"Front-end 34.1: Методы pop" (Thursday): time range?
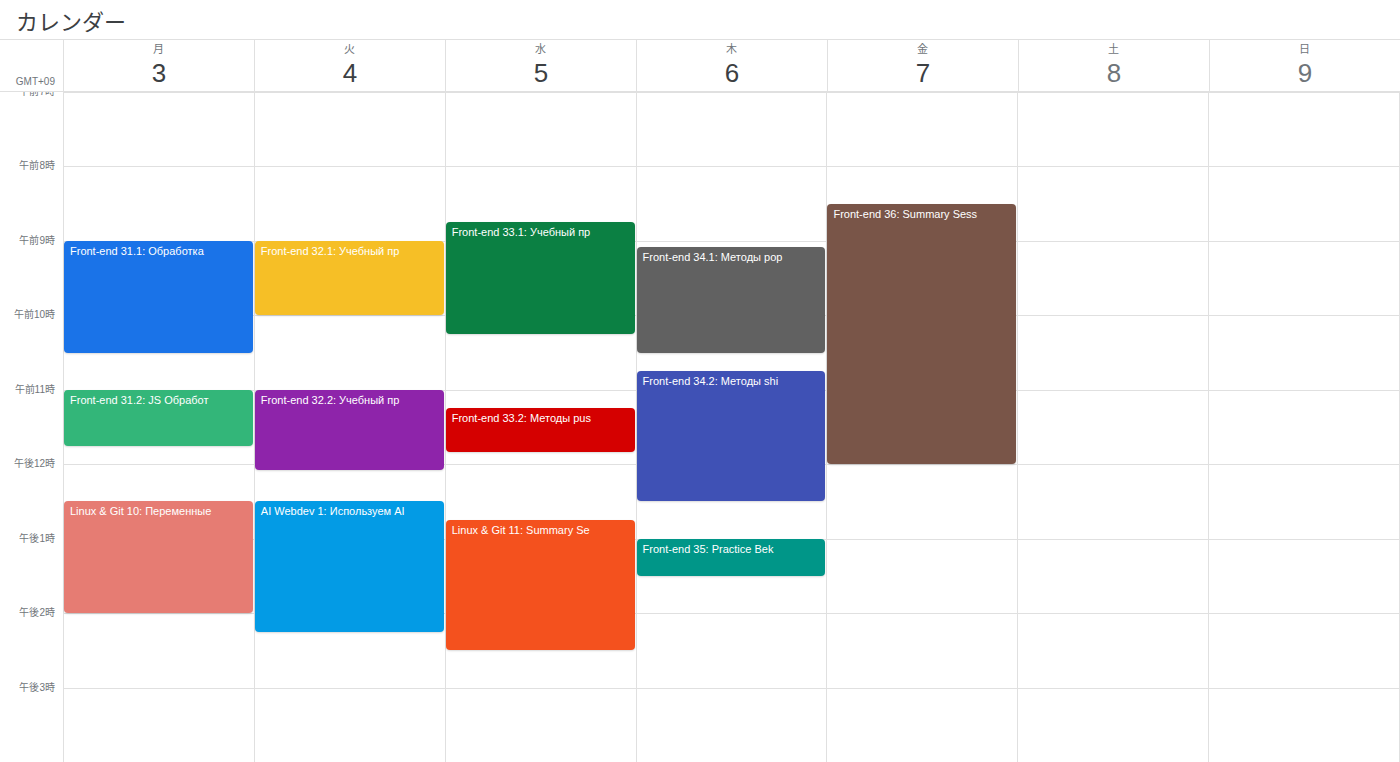
9:05 AM to 10:30 AM